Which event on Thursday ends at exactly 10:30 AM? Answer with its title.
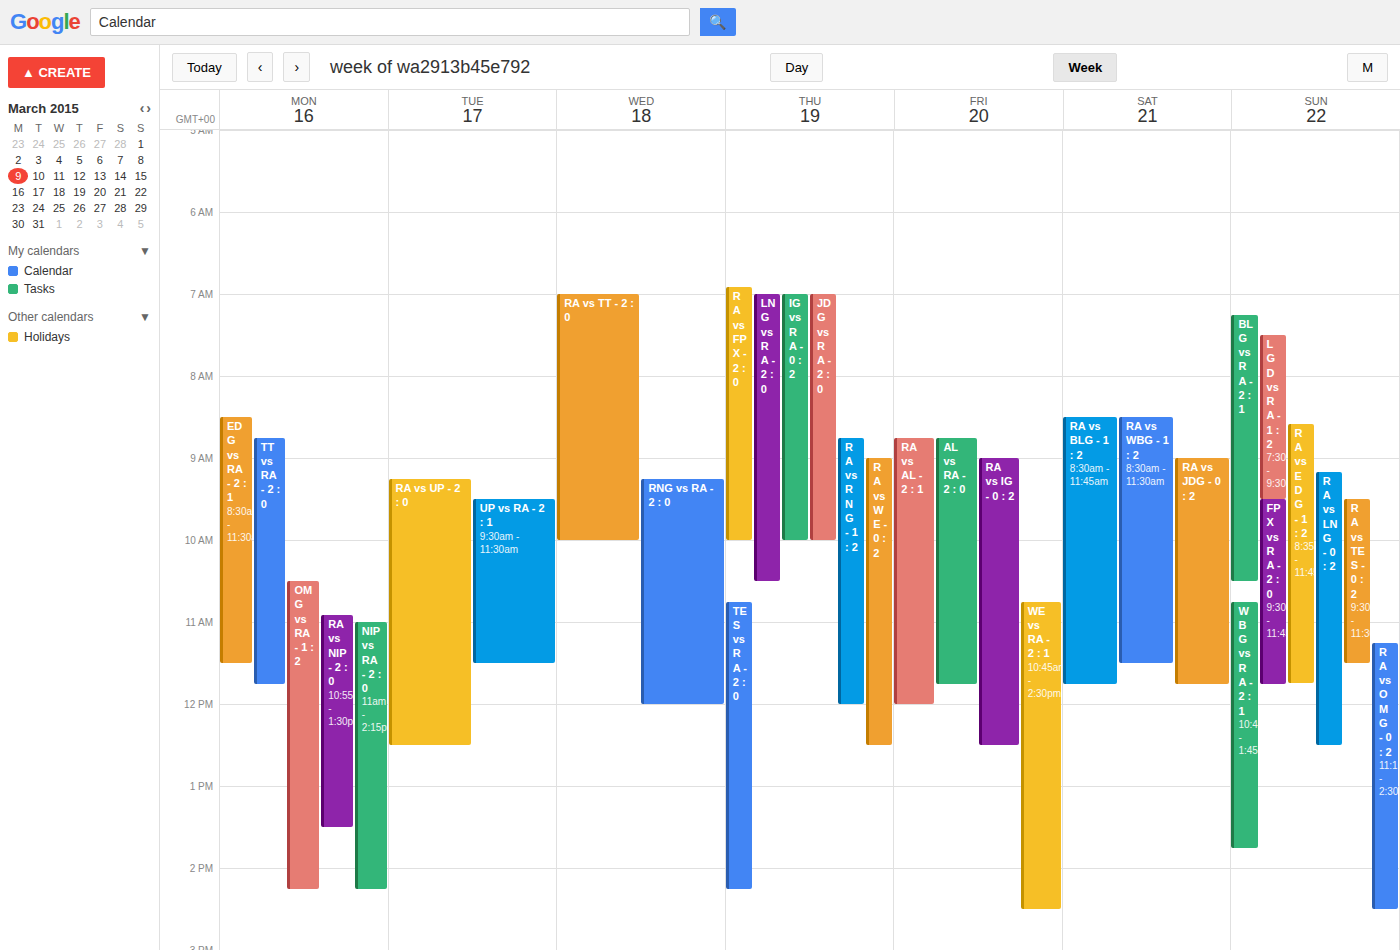
"LNG vs RA - 2 : 0"